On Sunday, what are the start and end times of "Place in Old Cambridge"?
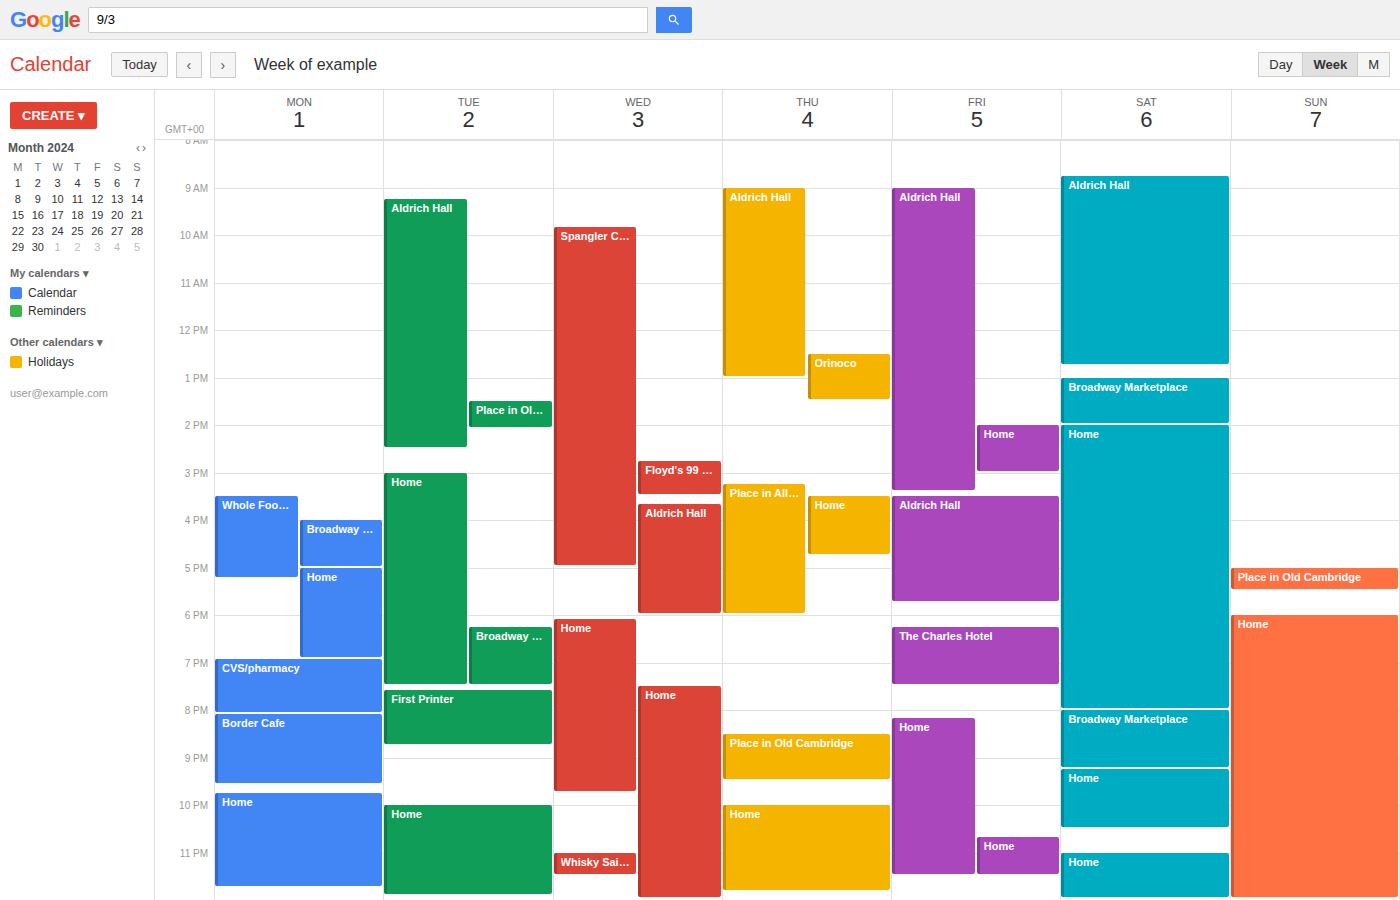
5:00 PM to 5:30 PM